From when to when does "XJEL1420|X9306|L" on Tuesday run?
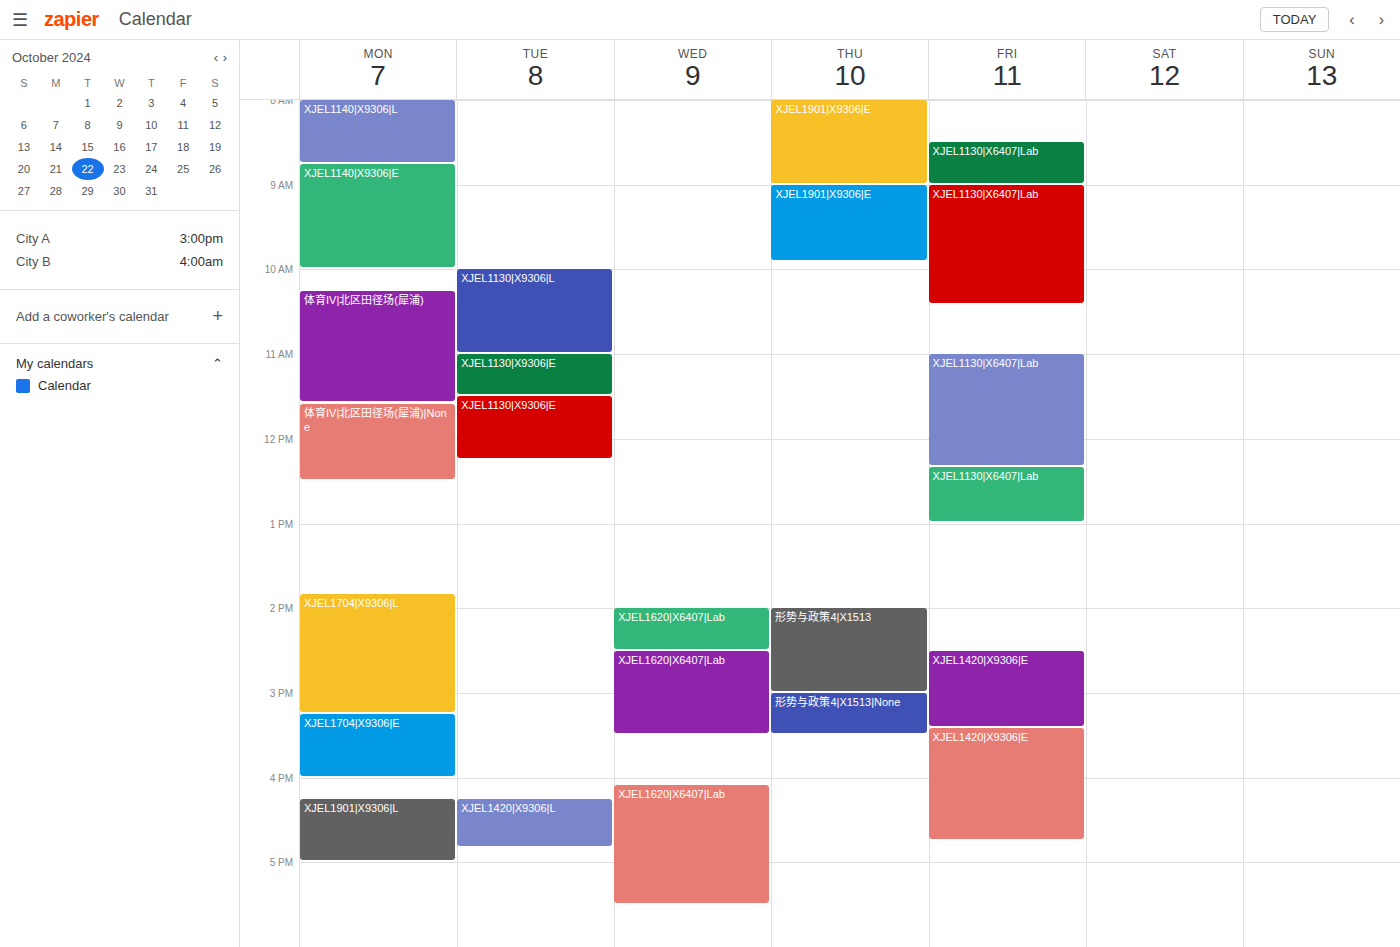
4:15 PM to 4:50 PM